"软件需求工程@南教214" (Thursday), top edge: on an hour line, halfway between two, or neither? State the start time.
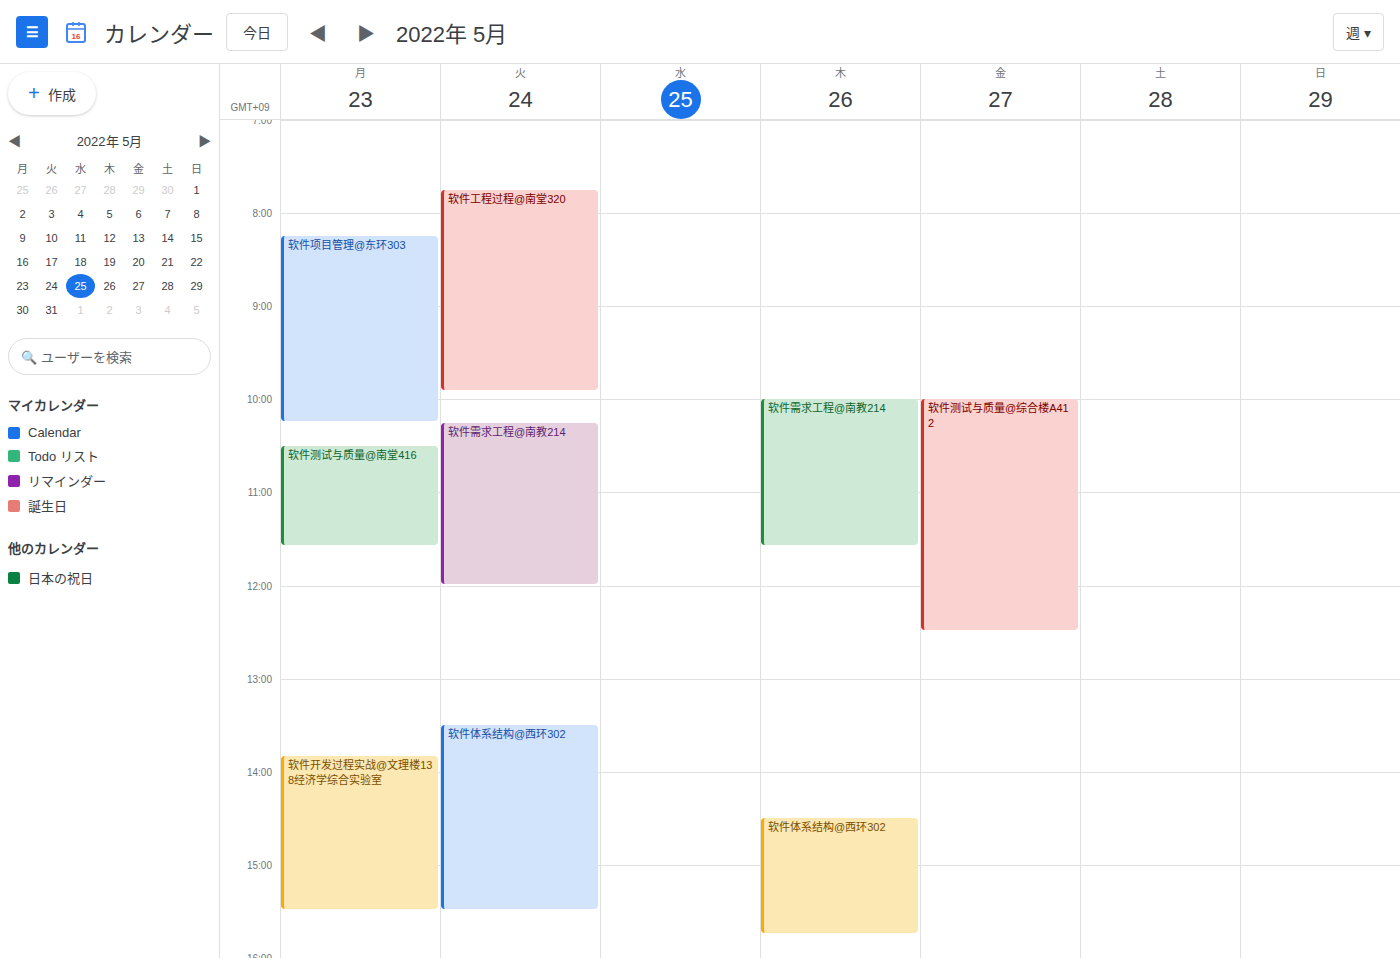
10:00 AM -- exactly on the 10 AM line.